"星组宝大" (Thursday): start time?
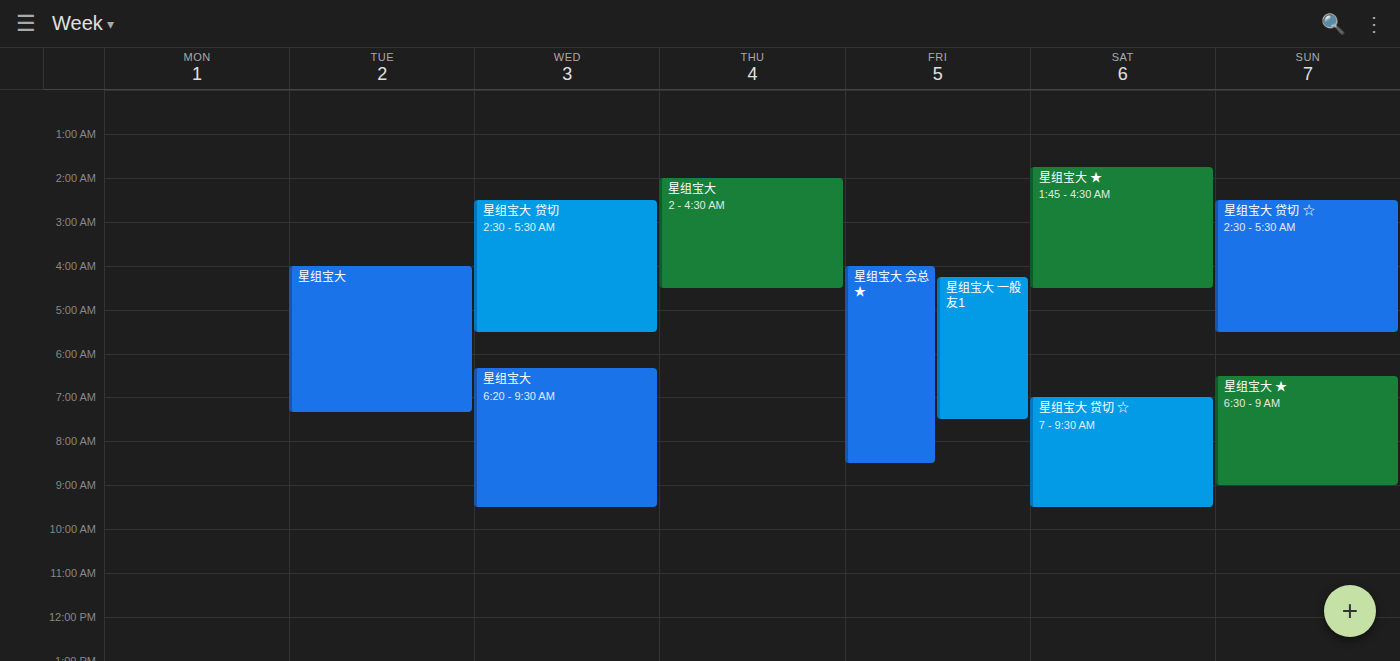
2:00 AM